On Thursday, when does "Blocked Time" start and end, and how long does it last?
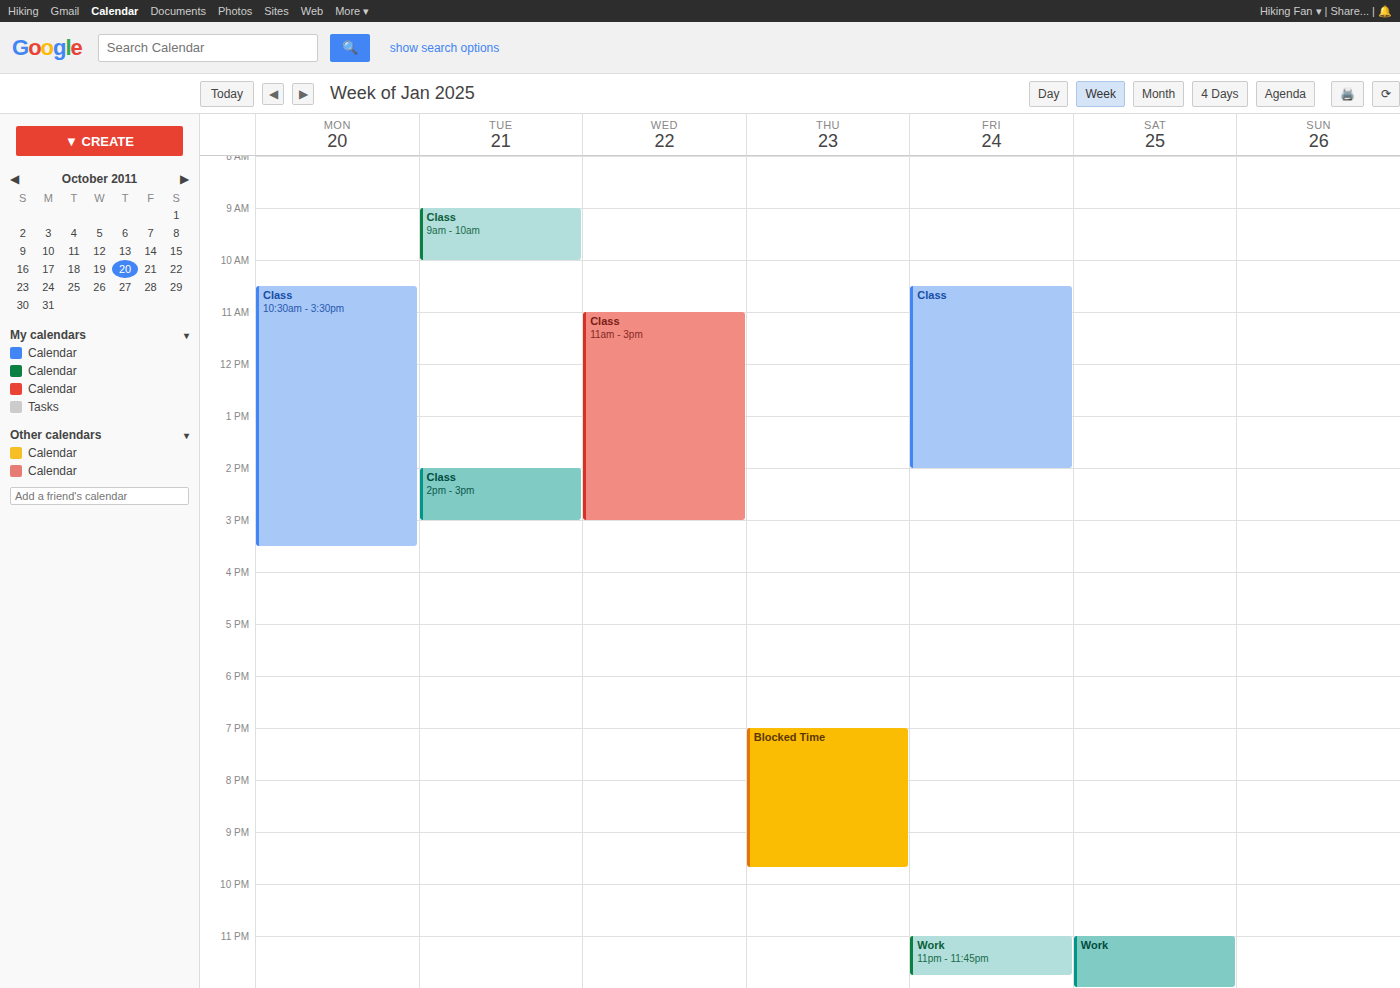
7:00 PM to 9:40 PM, 2 hours 40 minutes